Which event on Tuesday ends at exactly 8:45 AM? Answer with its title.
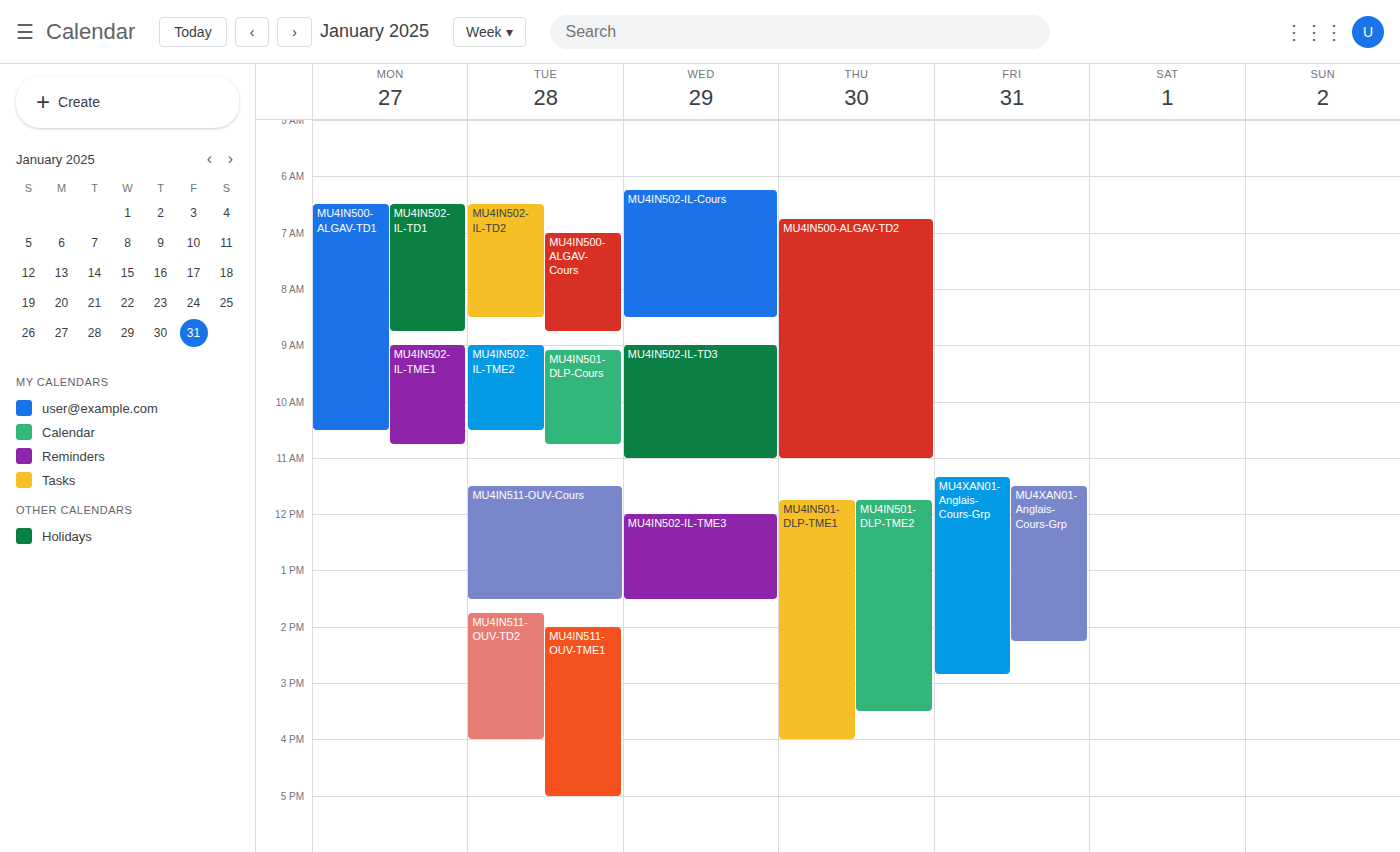
"MU4IN500-ALGAV-Cours"